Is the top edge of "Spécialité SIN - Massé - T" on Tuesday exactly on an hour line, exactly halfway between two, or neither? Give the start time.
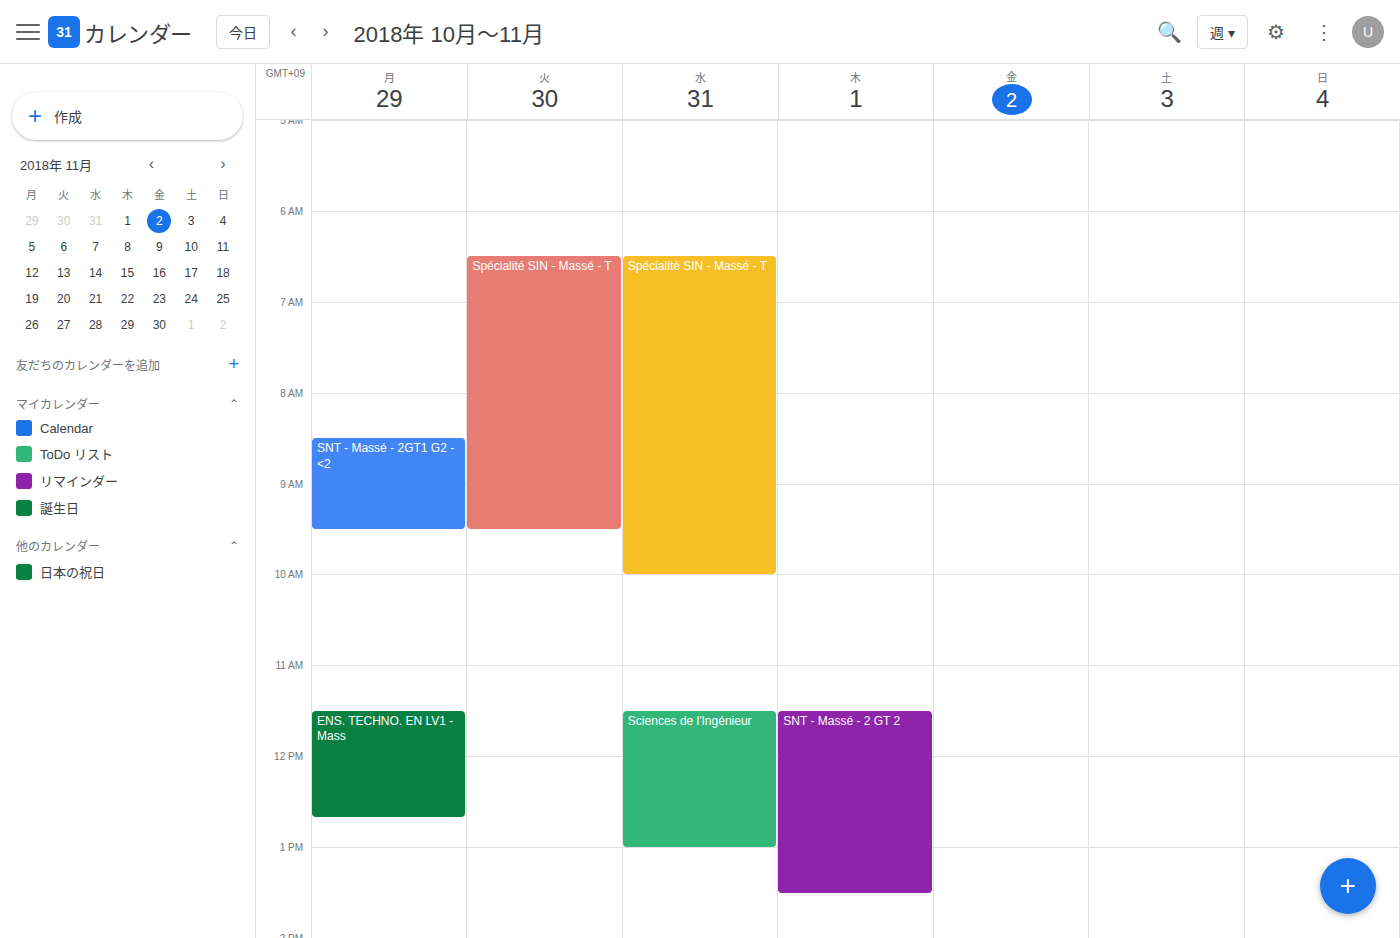
6:30 AM -- halfway between the 6 AM and 7 AM lines.